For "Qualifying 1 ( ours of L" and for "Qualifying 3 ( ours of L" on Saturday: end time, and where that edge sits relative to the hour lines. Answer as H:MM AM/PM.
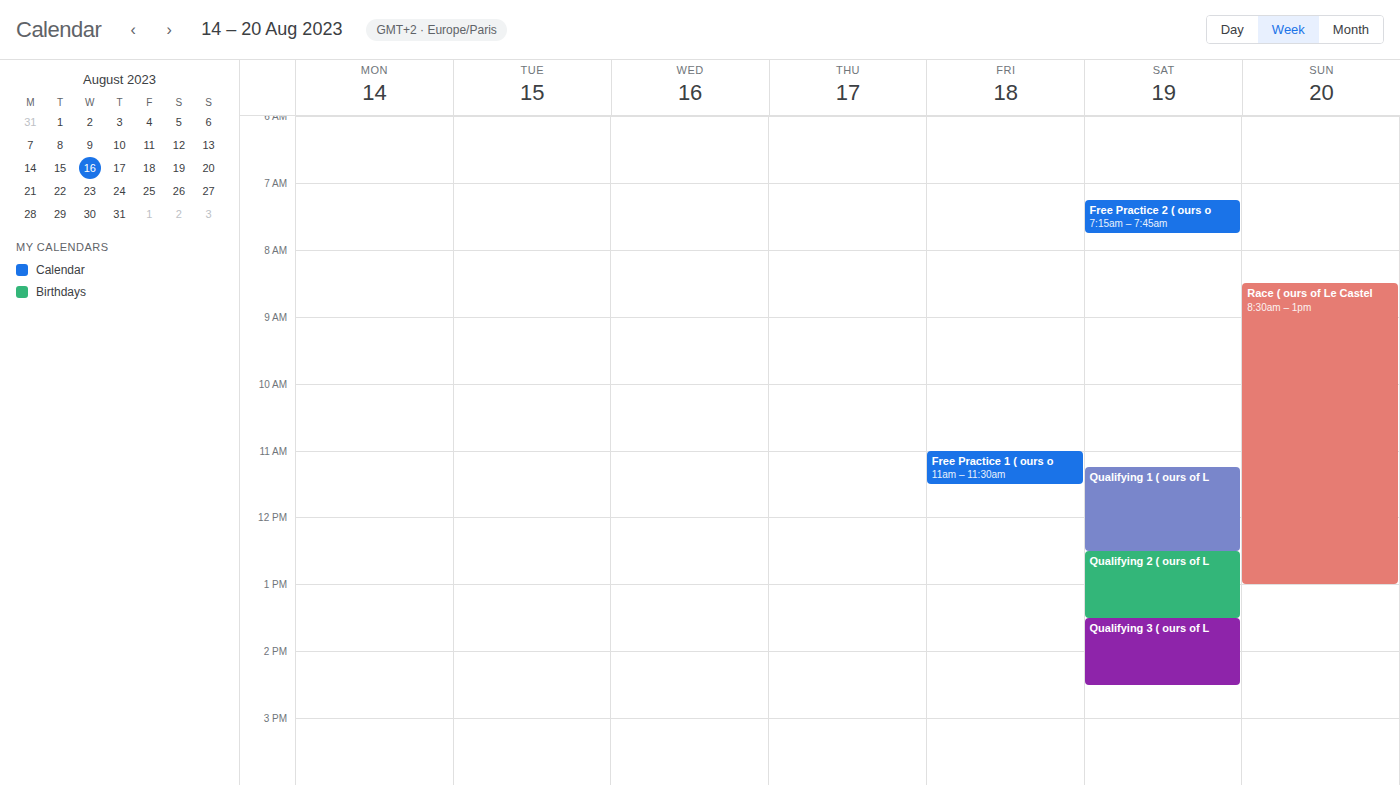
"Qualifying 1 ( ours of L": 12:30 PM, halfway between the 12 PM and 1 PM lines. "Qualifying 3 ( ours of L": 2:30 PM, halfway between the 2 PM and 3 PM lines.